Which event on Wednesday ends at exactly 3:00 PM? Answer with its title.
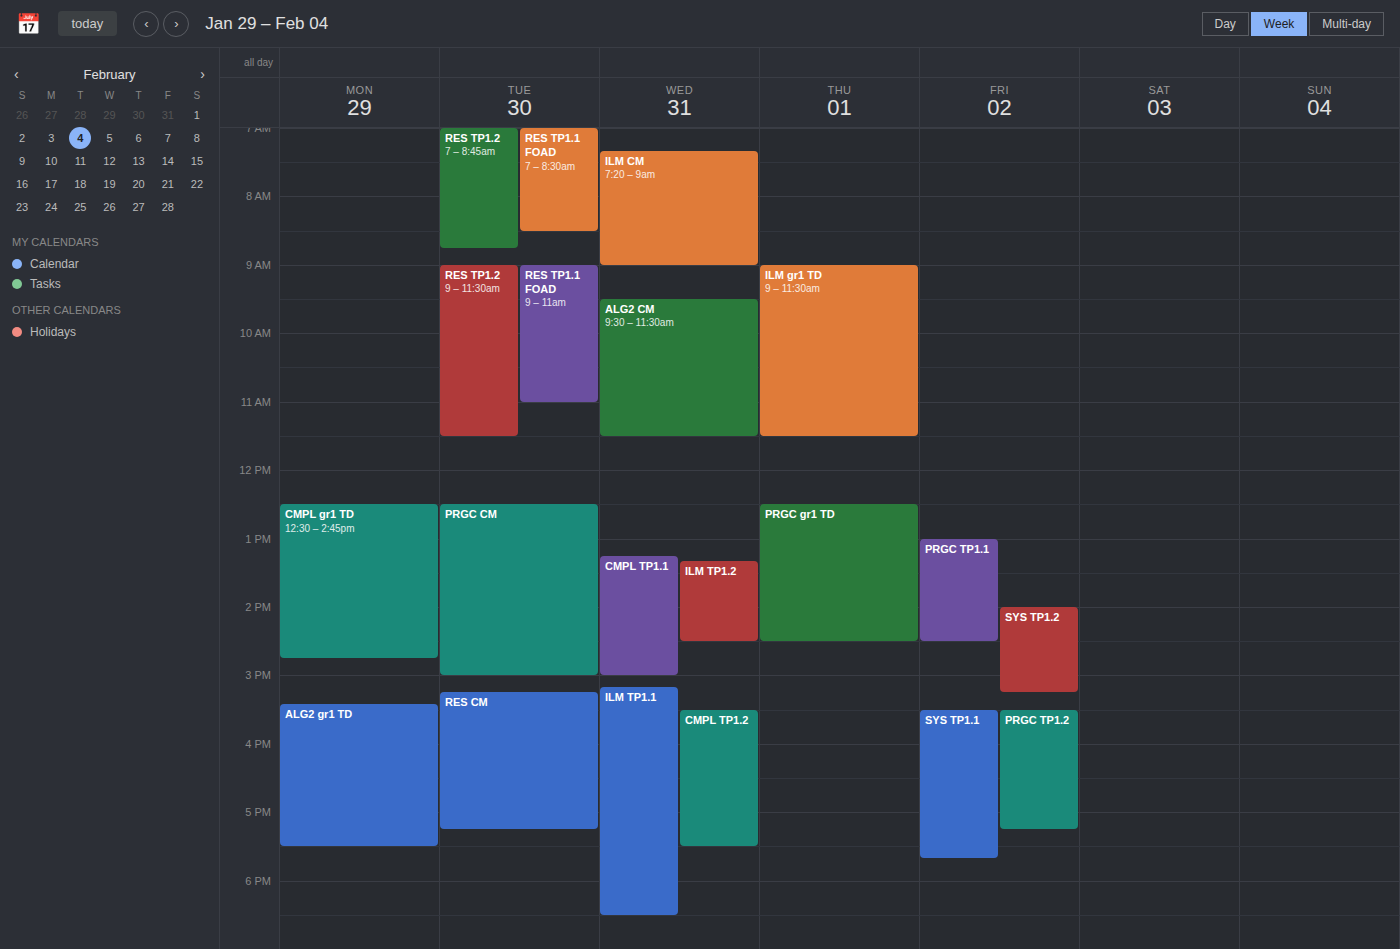
"CMPL TP1.1"